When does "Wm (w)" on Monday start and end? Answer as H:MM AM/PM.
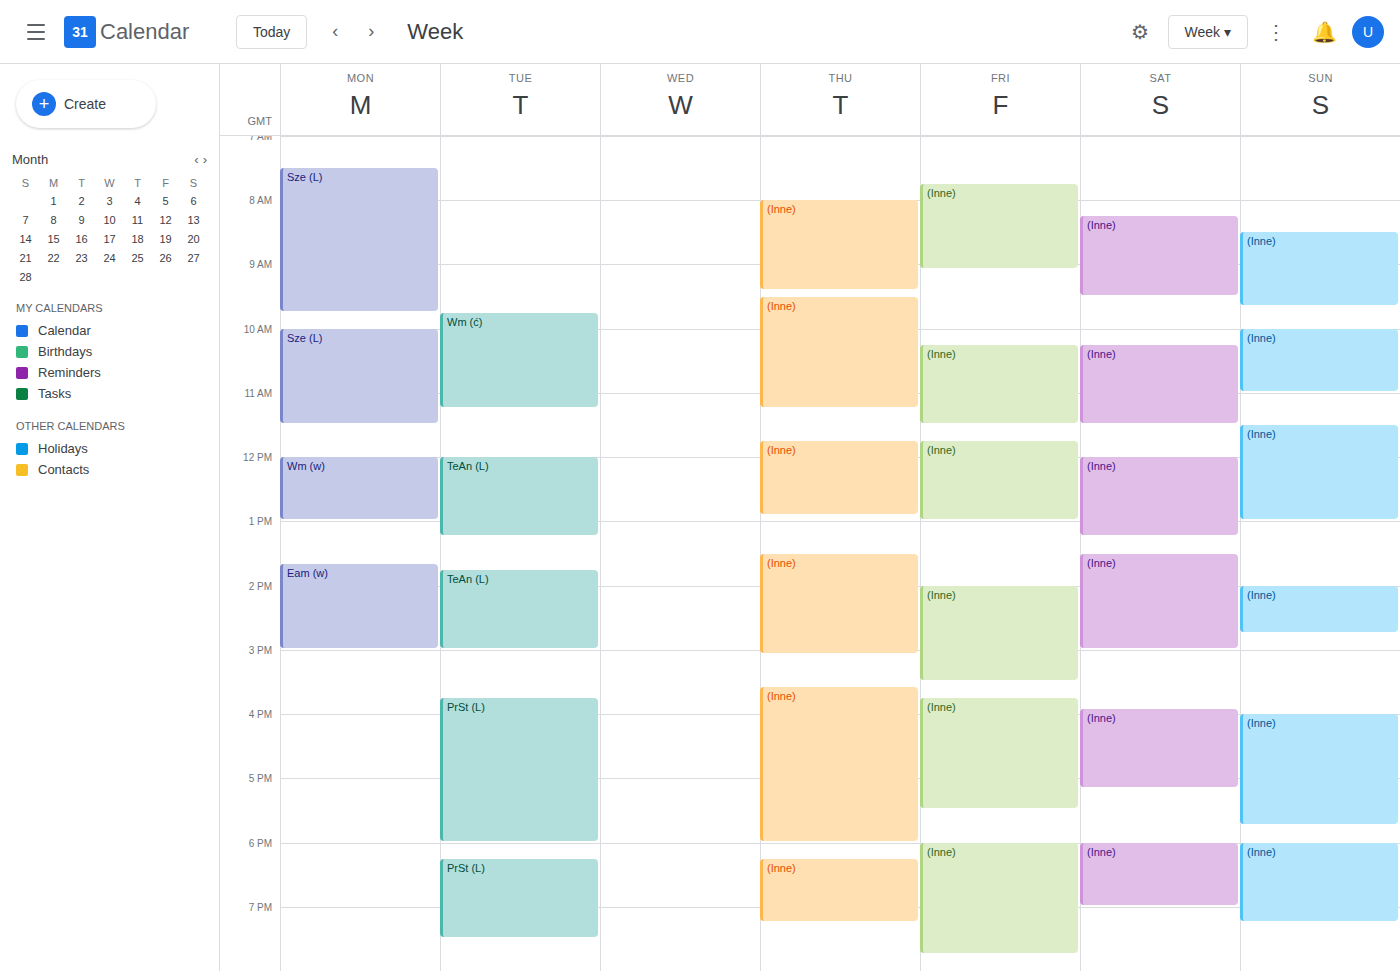
12:00 PM to 1:00 PM